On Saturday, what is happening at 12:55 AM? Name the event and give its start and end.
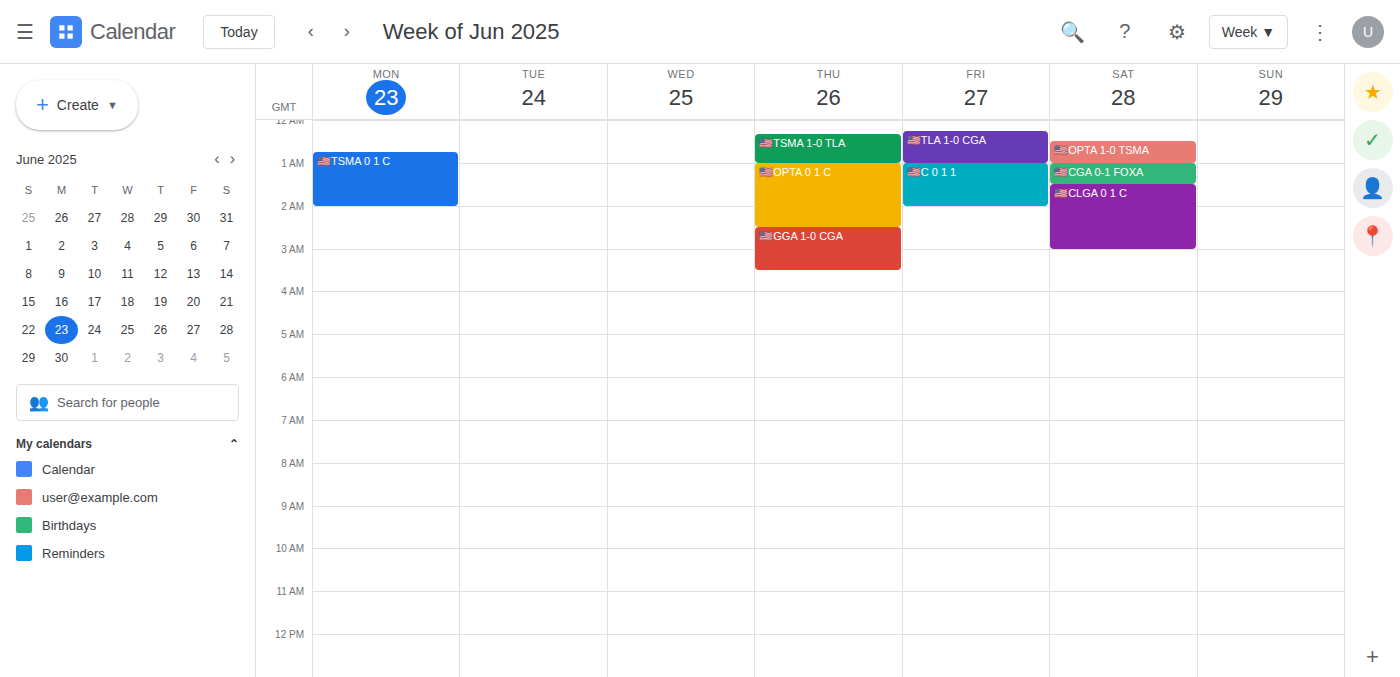
"🇺🇸OPTA 1-0 TSMA", 12:30 AM to 1:00 AM